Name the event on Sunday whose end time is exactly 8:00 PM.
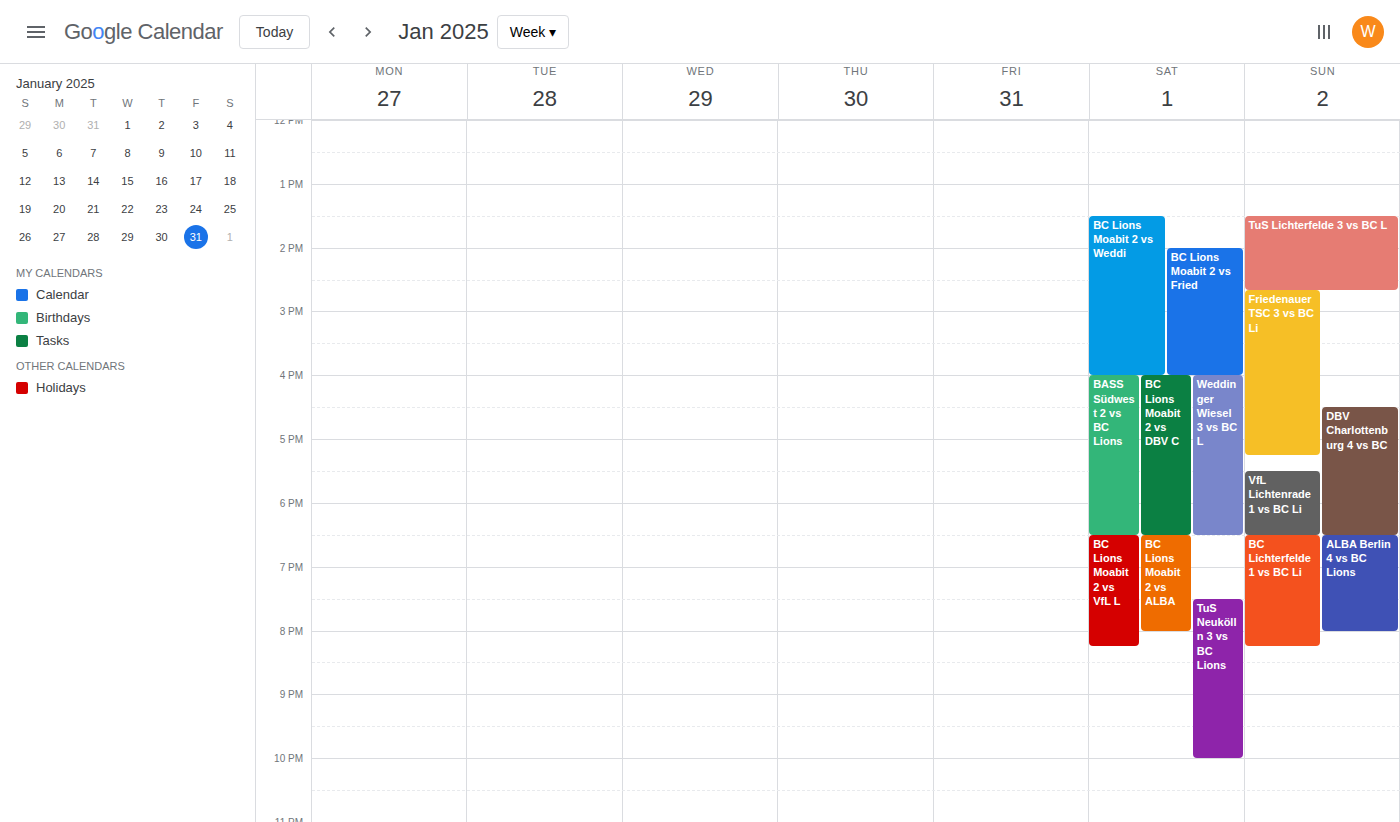
"ALBA Berlin 4 vs BC Lions"